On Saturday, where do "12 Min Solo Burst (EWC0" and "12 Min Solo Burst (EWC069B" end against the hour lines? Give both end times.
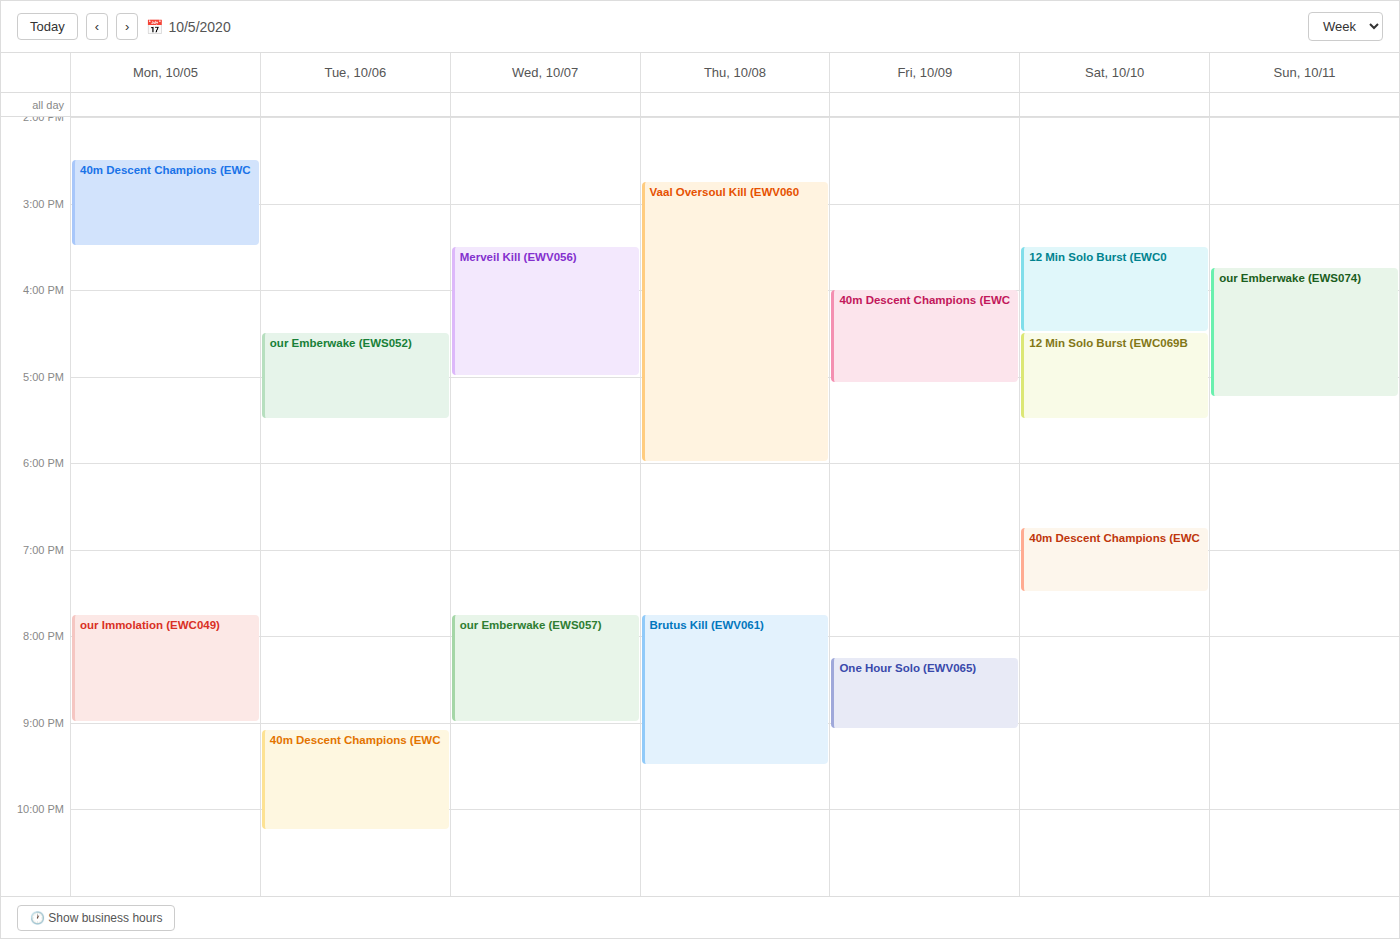
"12 Min Solo Burst (EWC0": 4:30 PM, halfway between the 4 PM and 5 PM lines. "12 Min Solo Burst (EWC069B": 5:30 PM, halfway between the 5 PM and 6 PM lines.